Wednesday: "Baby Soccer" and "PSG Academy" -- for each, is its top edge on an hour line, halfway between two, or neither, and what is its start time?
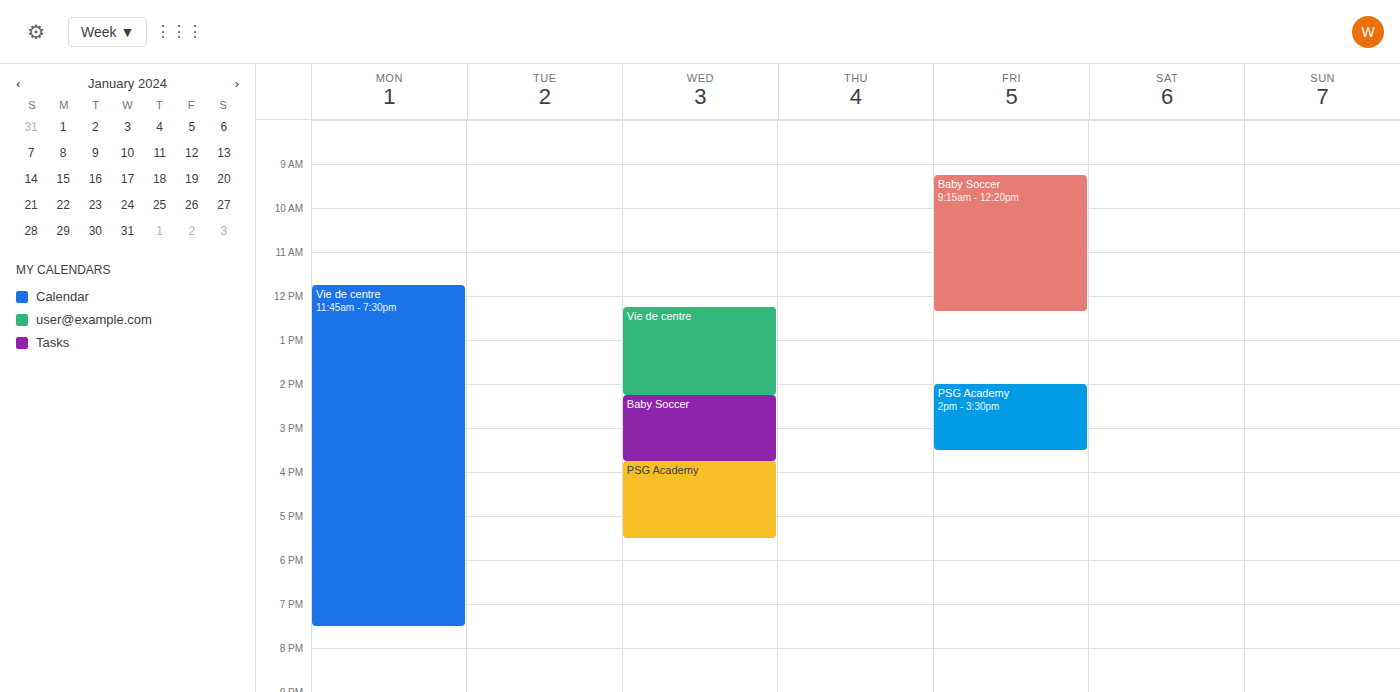
"Baby Soccer": 2:15 PM, neither: a quarter of the way from the 2 PM line to the 3 PM line. "PSG Academy": 3:45 PM, neither: three quarters of the way from the 3 PM line to the 4 PM line.